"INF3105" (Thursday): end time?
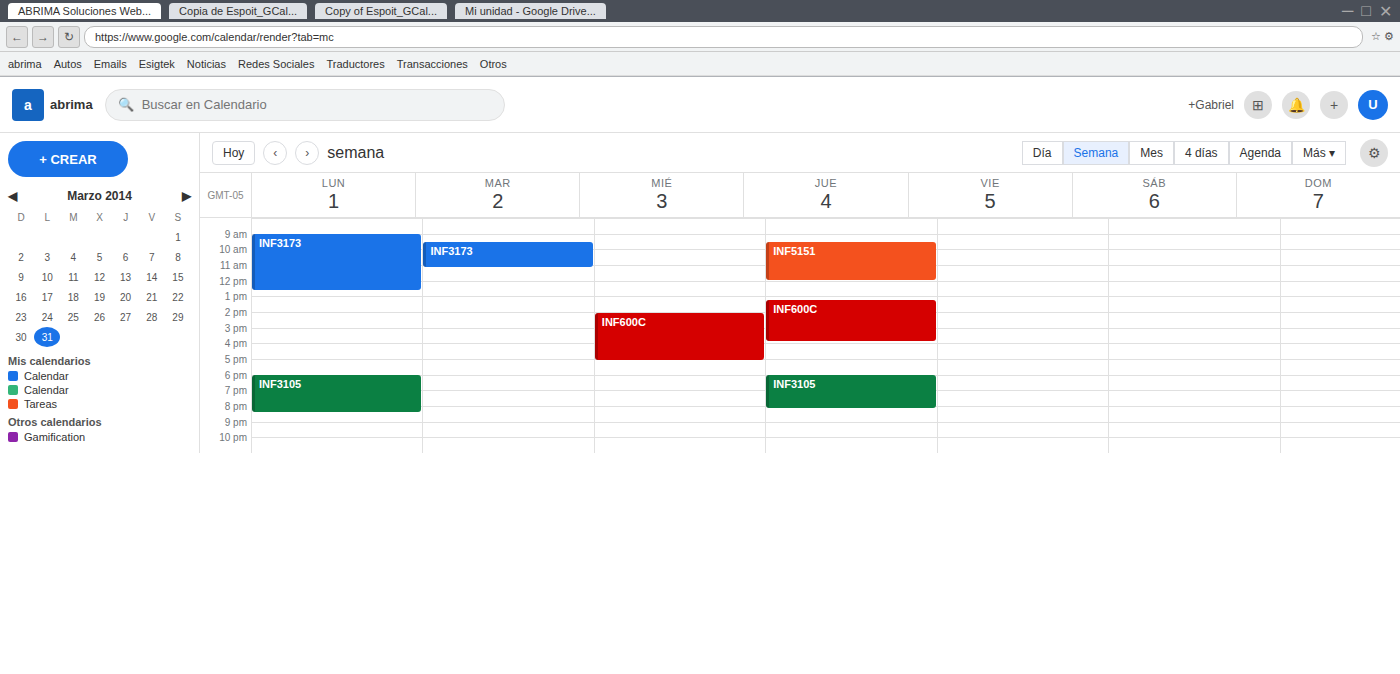
8:15 PM